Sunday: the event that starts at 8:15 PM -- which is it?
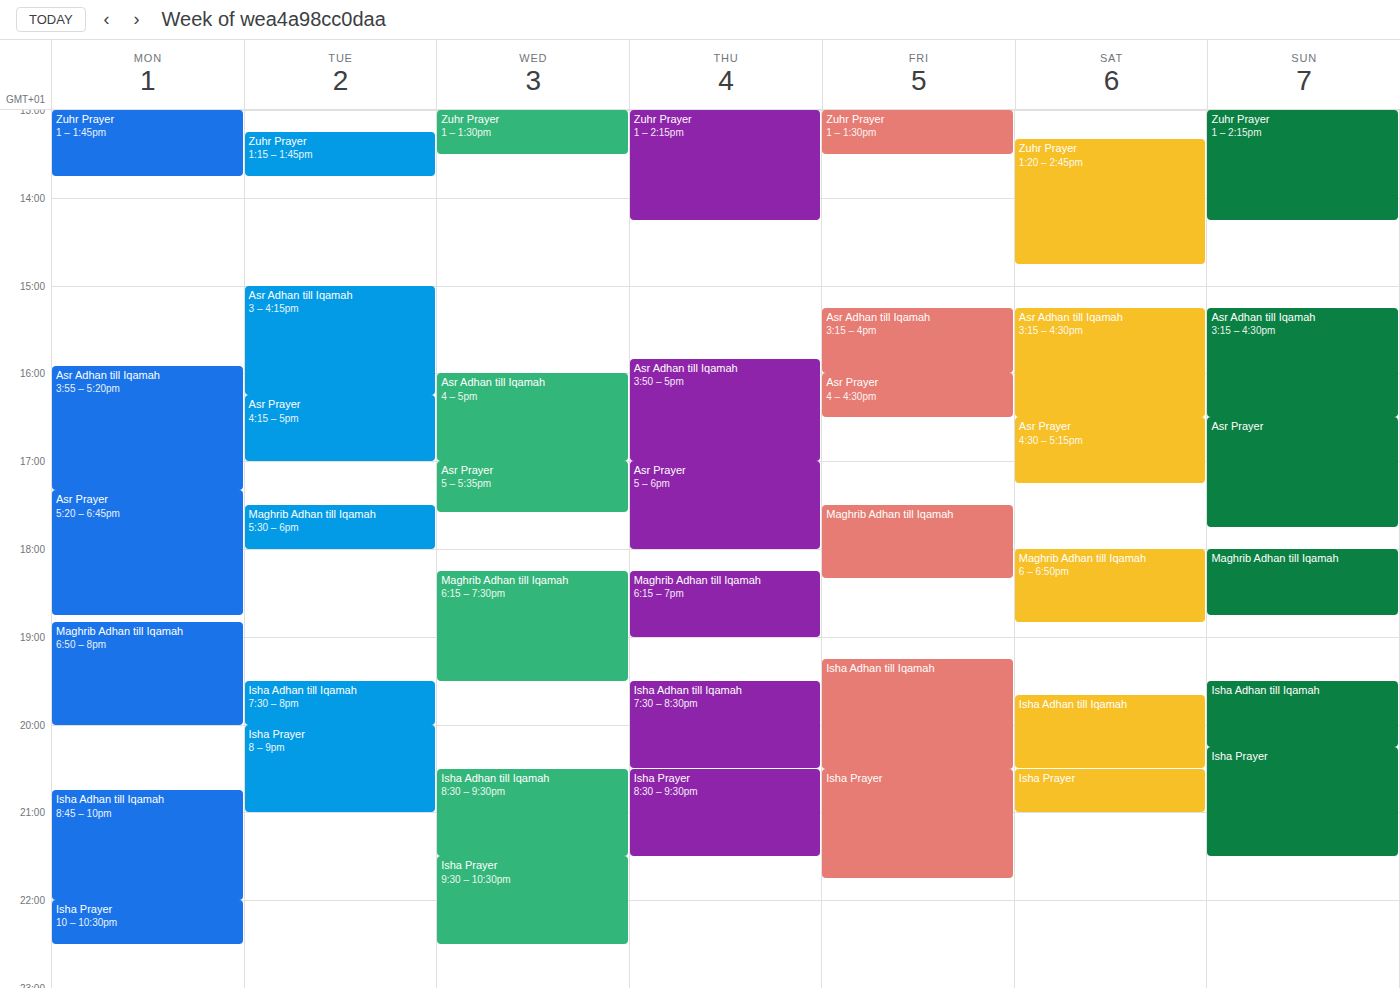
"Isha Prayer"